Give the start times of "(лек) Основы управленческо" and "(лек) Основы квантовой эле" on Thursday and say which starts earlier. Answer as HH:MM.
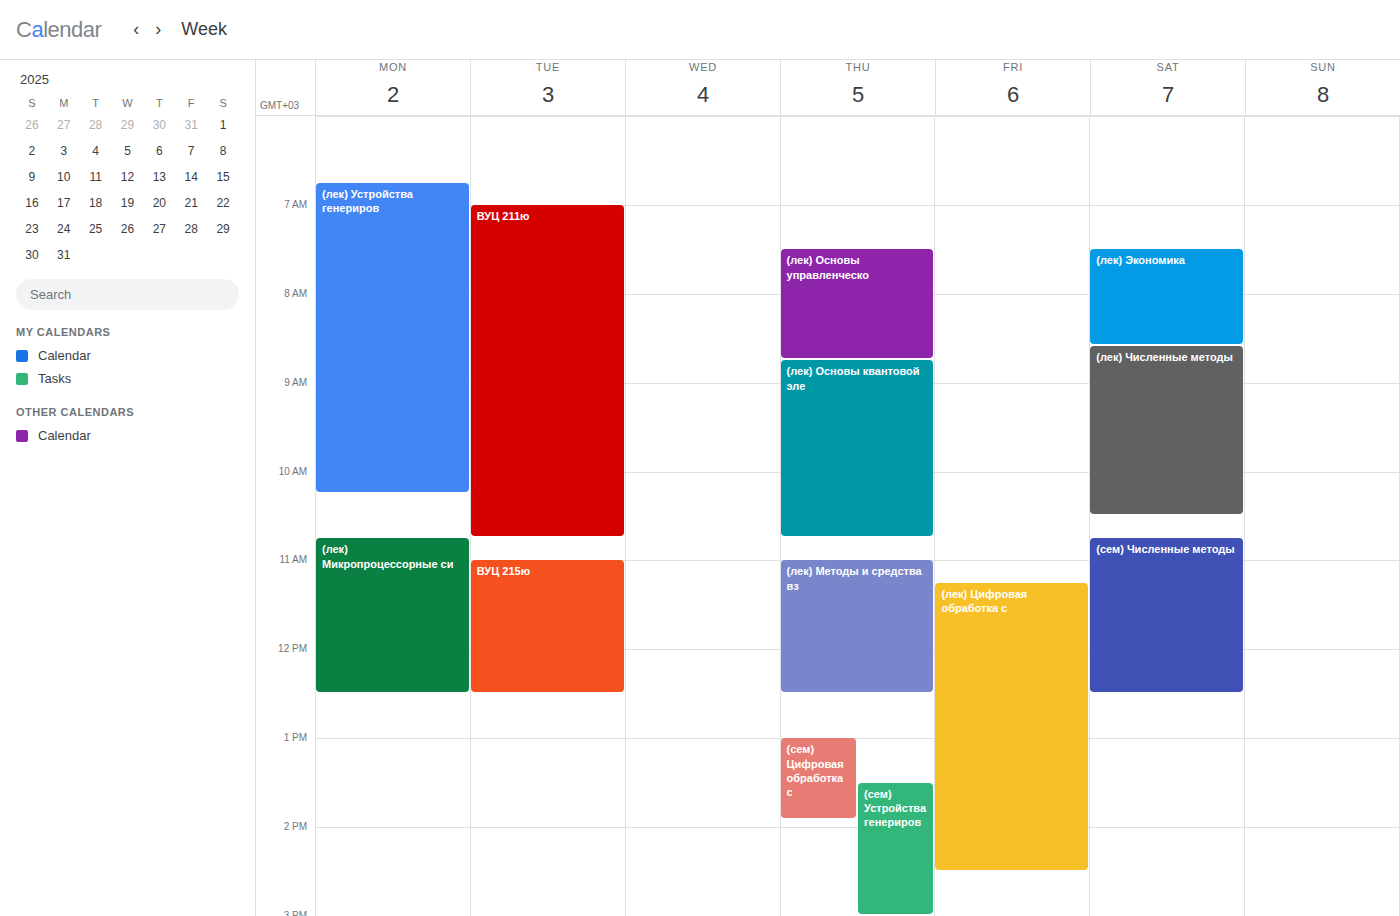
"(лек) Основы управленческо" 07:30; "(лек) Основы квантовой эле" 08:45.